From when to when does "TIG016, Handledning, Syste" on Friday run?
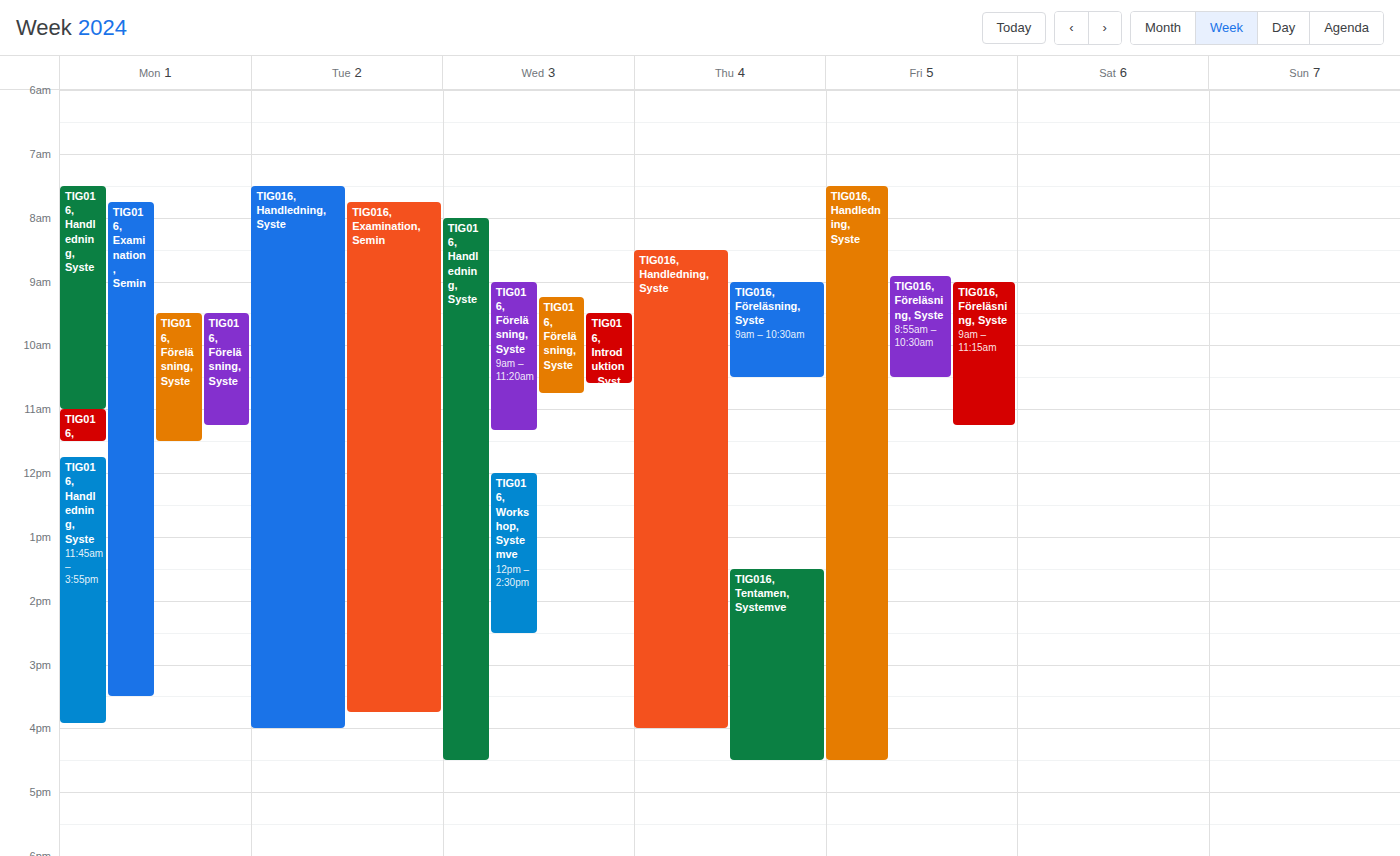
7:30 AM to 4:30 PM